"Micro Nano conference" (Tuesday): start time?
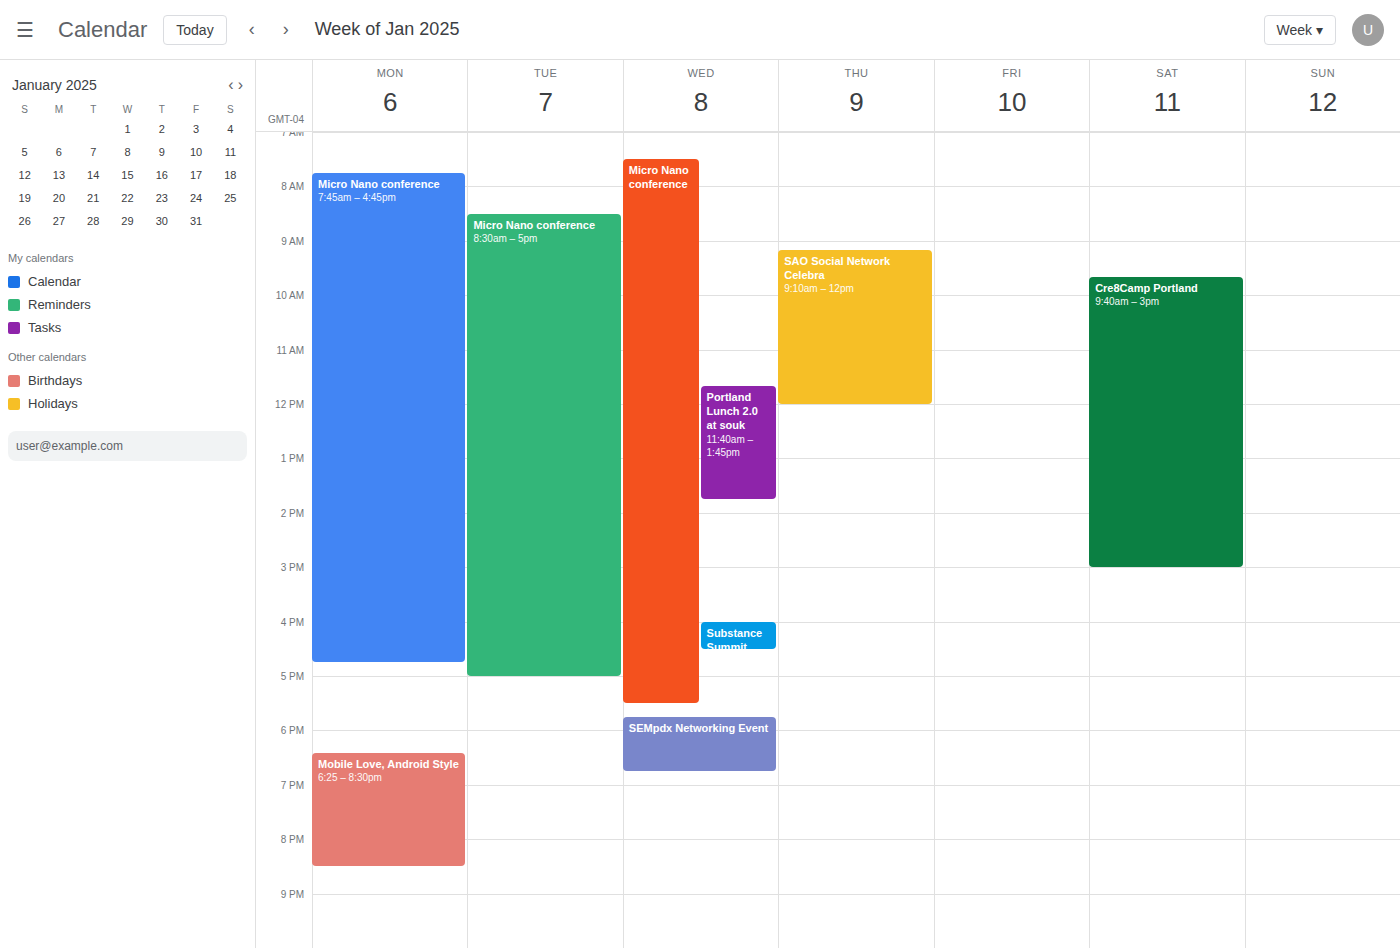
8:30 AM